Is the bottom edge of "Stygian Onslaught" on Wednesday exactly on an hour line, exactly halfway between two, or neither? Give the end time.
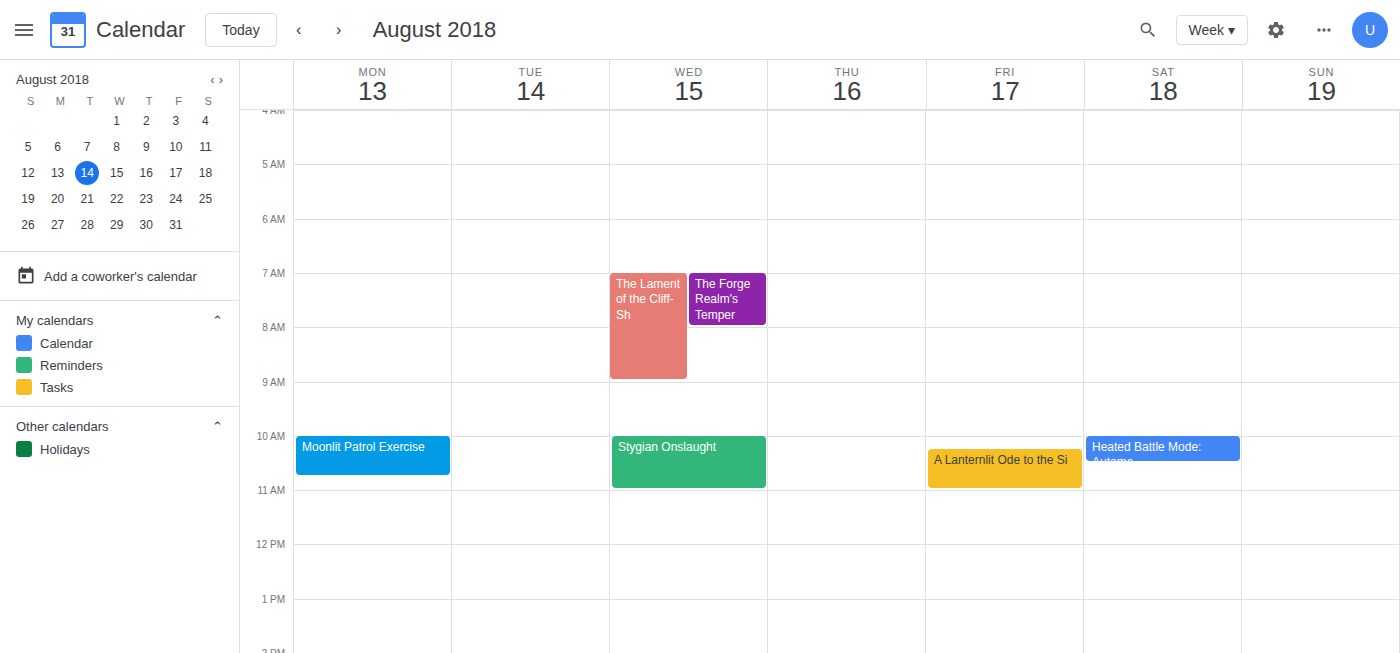
11:00 AM -- exactly on the 11 AM line.